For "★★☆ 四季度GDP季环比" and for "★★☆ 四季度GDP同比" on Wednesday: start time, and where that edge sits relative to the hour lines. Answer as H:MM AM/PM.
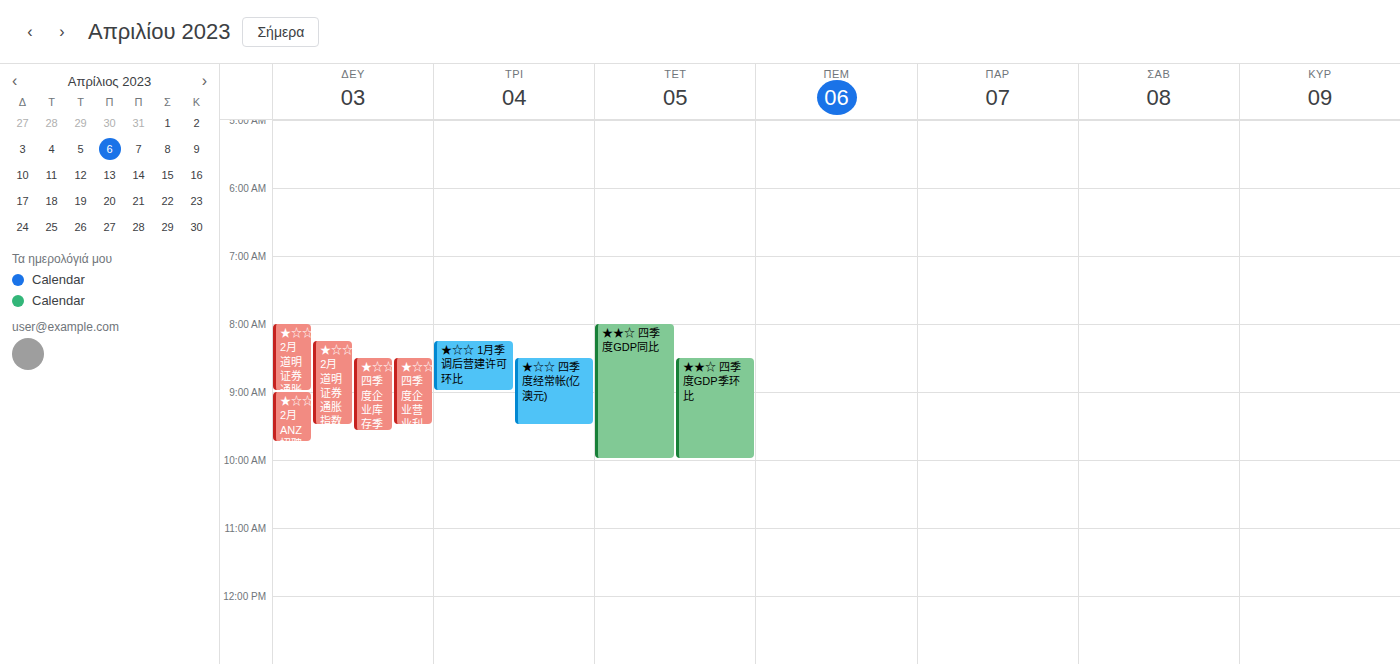
"★★☆ 四季度GDP季环比": 8:30 AM, halfway between the 8 AM and 9 AM lines. "★★☆ 四季度GDP同比": 8:00 AM, exactly on the 8 AM line.